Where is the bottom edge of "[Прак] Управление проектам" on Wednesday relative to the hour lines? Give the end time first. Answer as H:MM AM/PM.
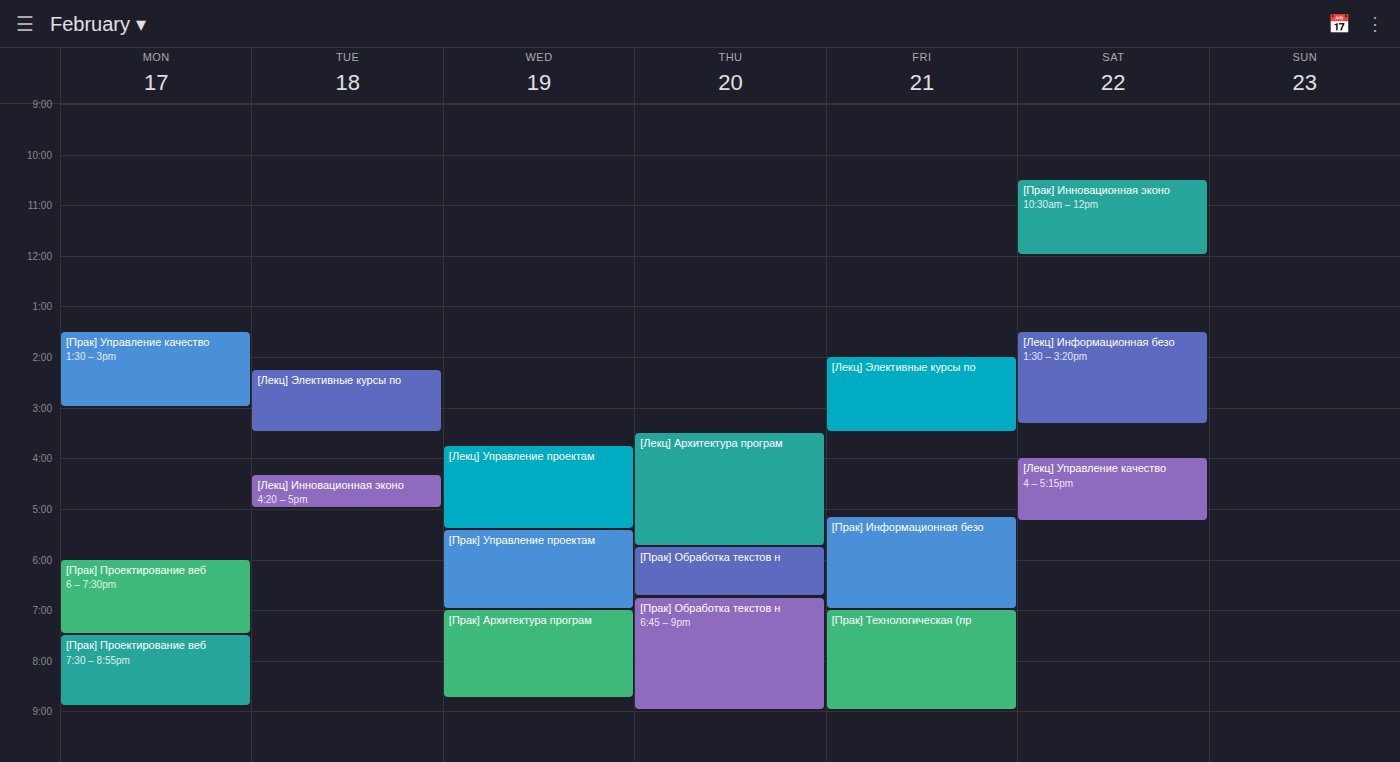
7:00 PM -- exactly on the 7 PM line.